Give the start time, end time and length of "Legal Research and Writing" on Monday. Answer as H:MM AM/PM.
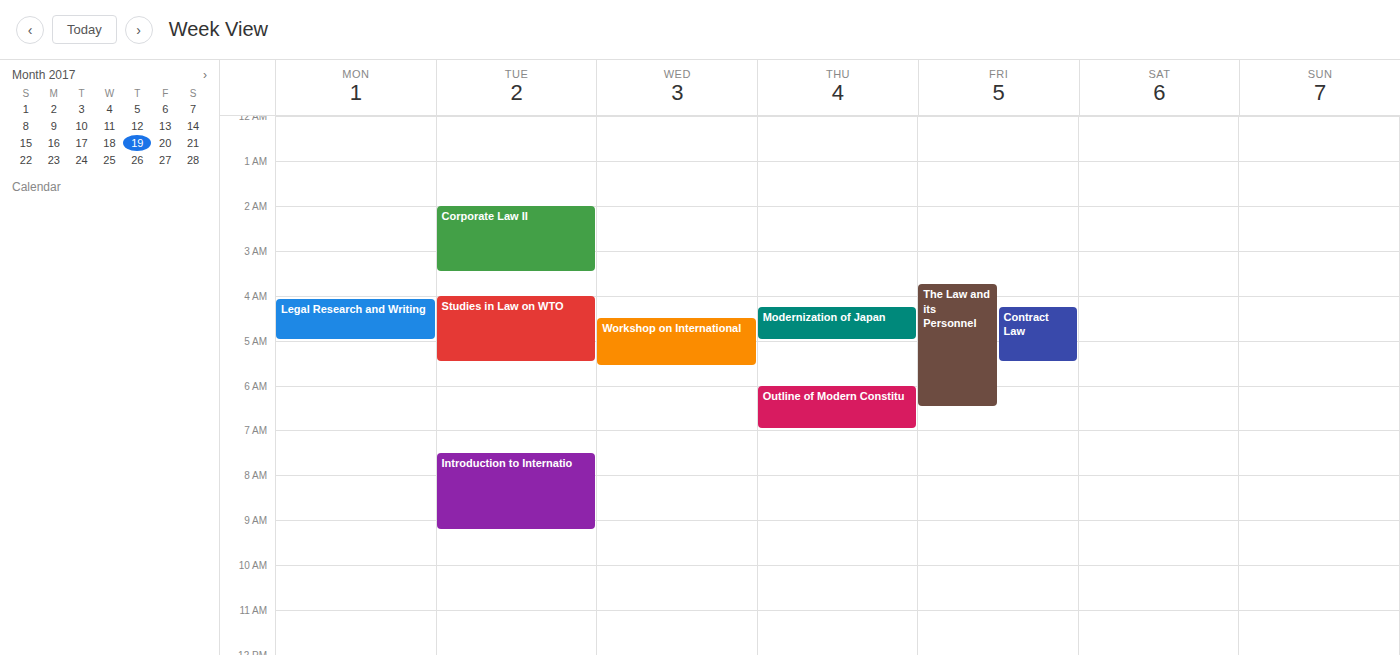
4:05 AM to 5:00 AM, 55 minutes